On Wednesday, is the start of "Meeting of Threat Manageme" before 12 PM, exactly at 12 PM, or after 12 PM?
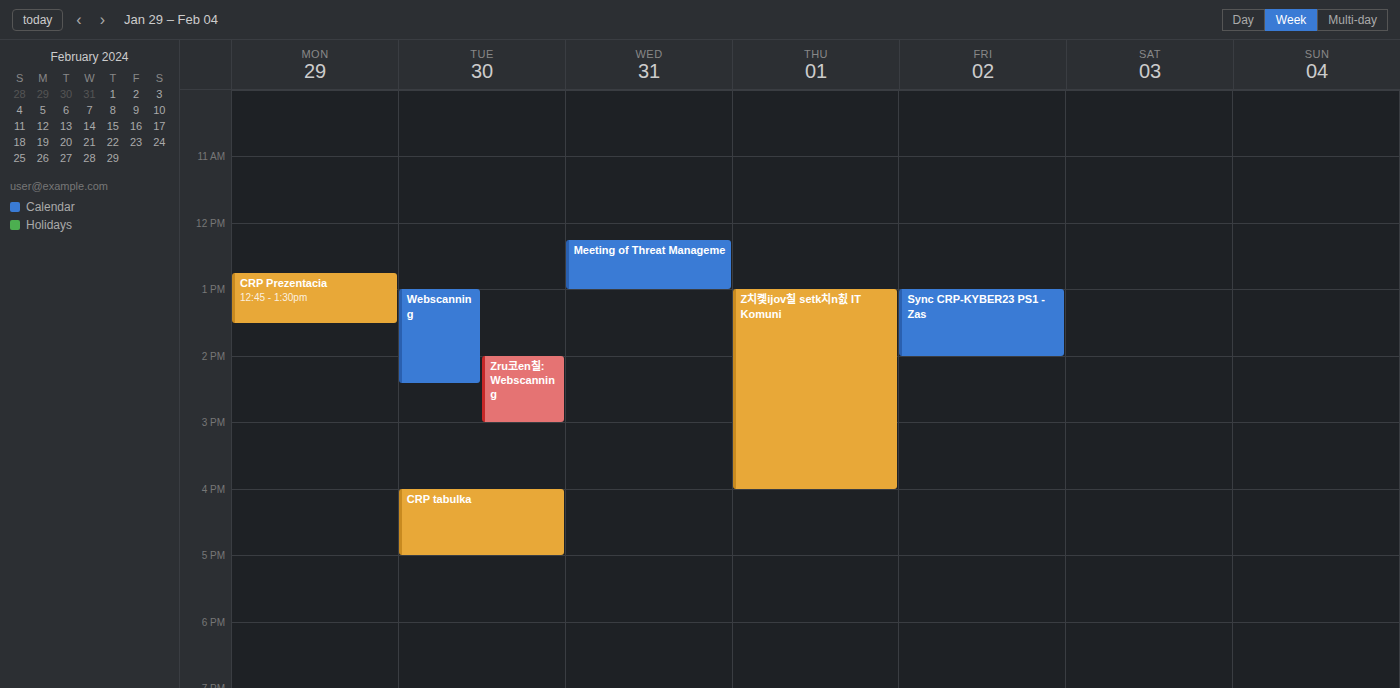
12:15 PM -- after 12 PM, 15 minutes below the 12 PM line.